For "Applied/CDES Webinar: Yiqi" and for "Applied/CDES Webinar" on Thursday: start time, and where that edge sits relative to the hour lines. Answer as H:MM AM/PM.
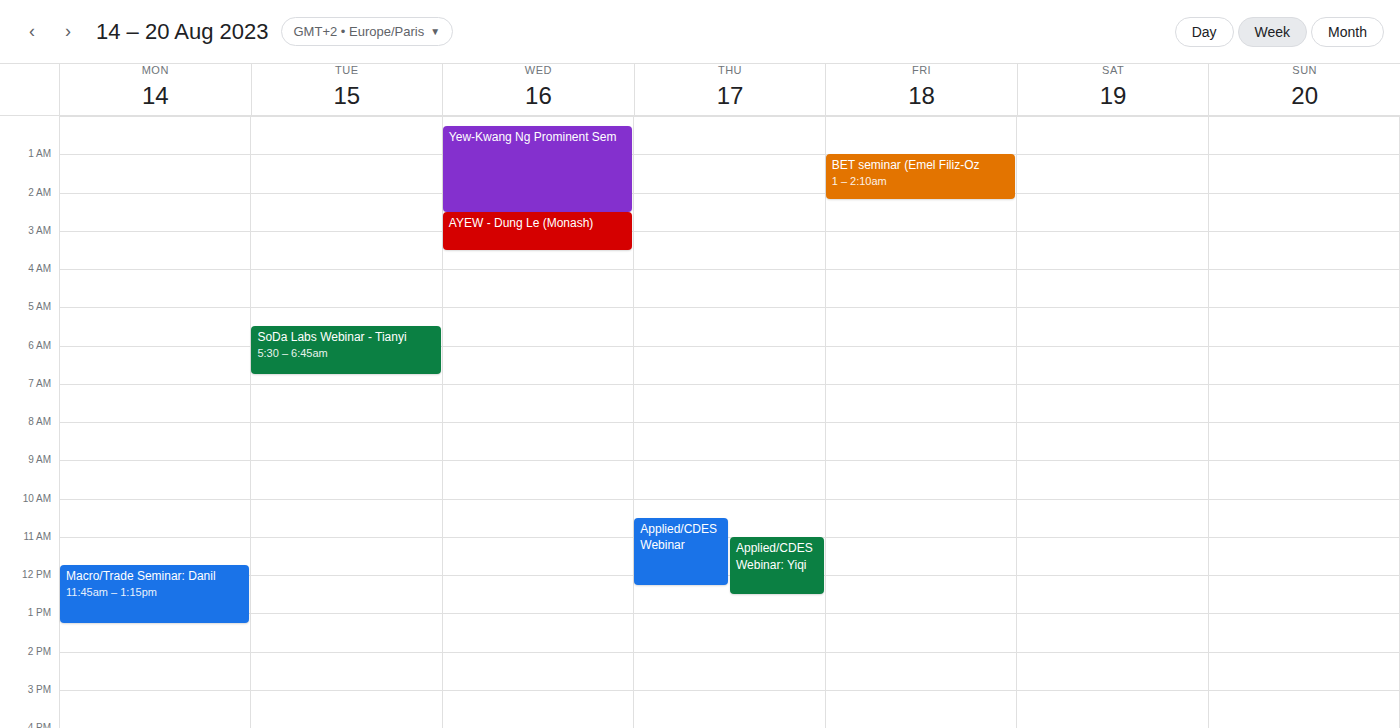
"Applied/CDES Webinar: Yiqi": 11:00 AM, exactly on the 11 AM line. "Applied/CDES Webinar": 10:30 AM, halfway between the 10 AM and 11 AM lines.